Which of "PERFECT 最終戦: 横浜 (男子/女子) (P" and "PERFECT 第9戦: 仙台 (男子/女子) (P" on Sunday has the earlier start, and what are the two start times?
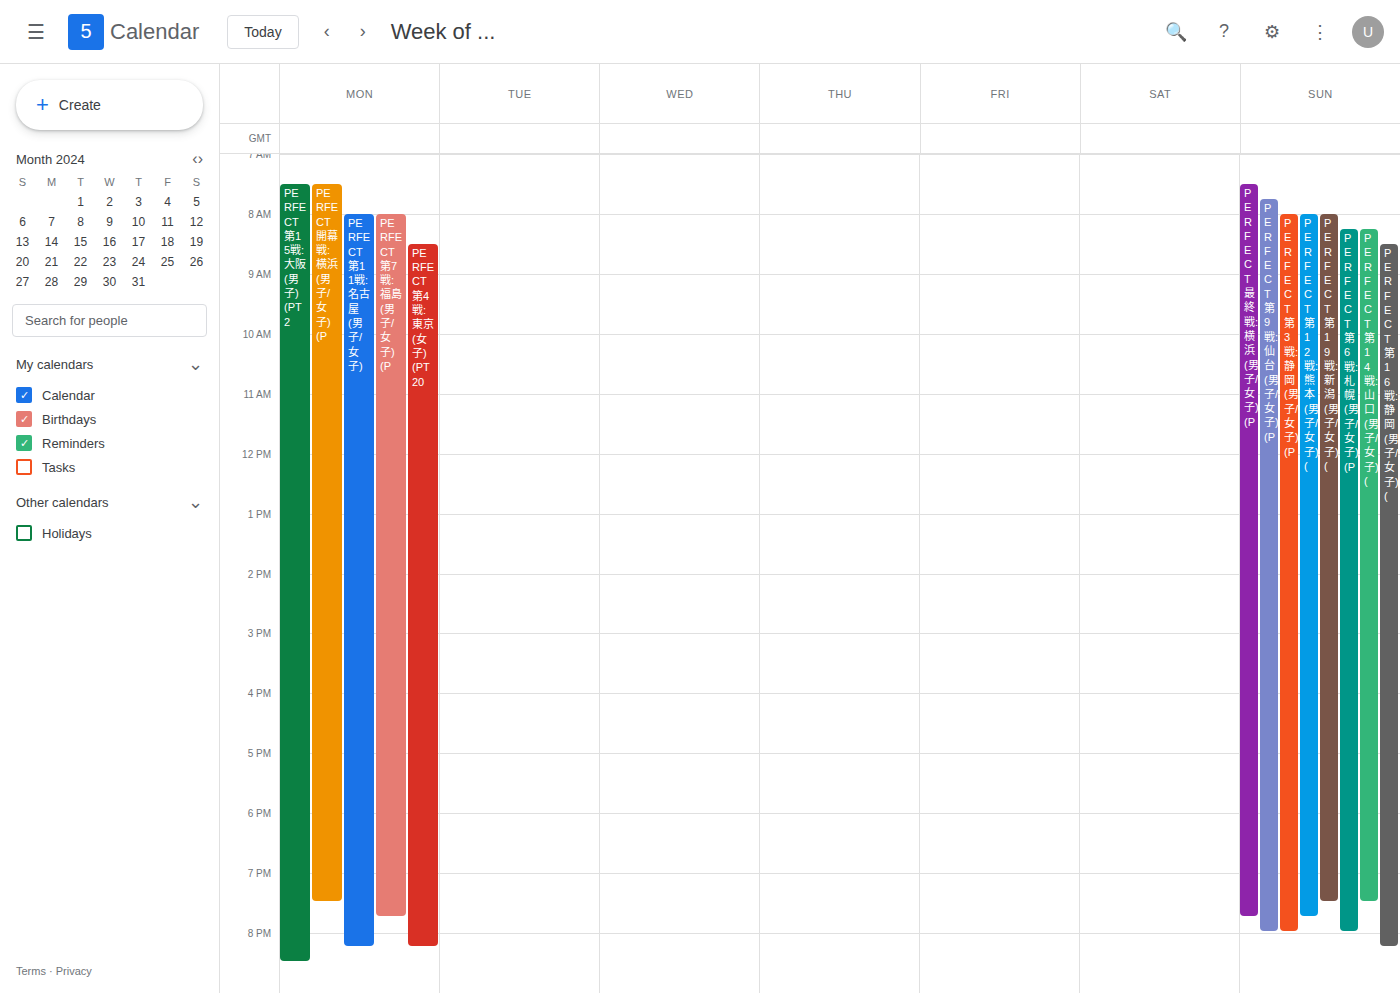
"PERFECT 最終戦: 横浜 (男子/女子) (P" 7:30 AM; "PERFECT 第9戦: 仙台 (男子/女子) (P" 7:45 AM.